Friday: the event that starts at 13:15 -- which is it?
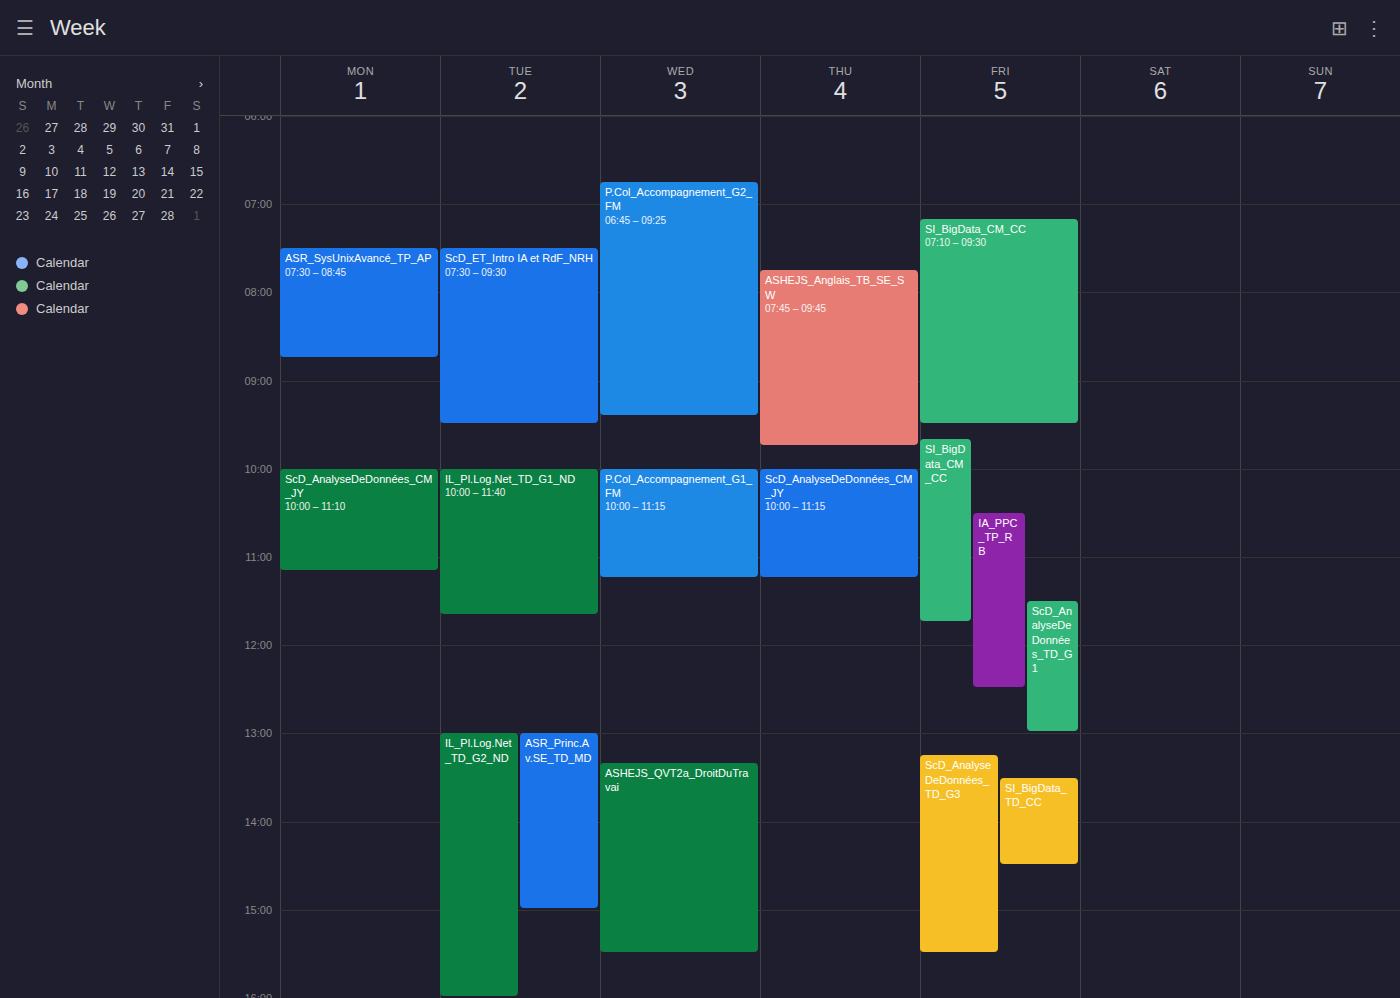
"ScD_AnalyseDeDonnées_TD_G3"